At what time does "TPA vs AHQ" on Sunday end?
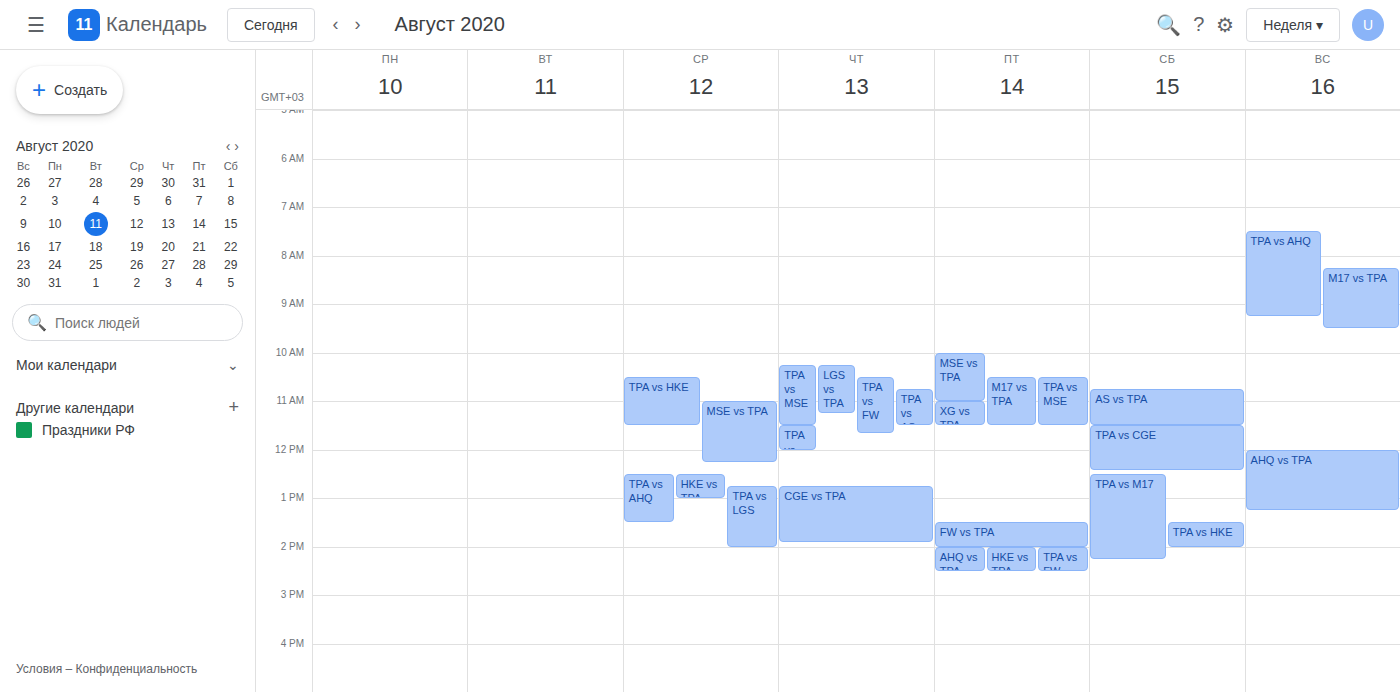
09:15